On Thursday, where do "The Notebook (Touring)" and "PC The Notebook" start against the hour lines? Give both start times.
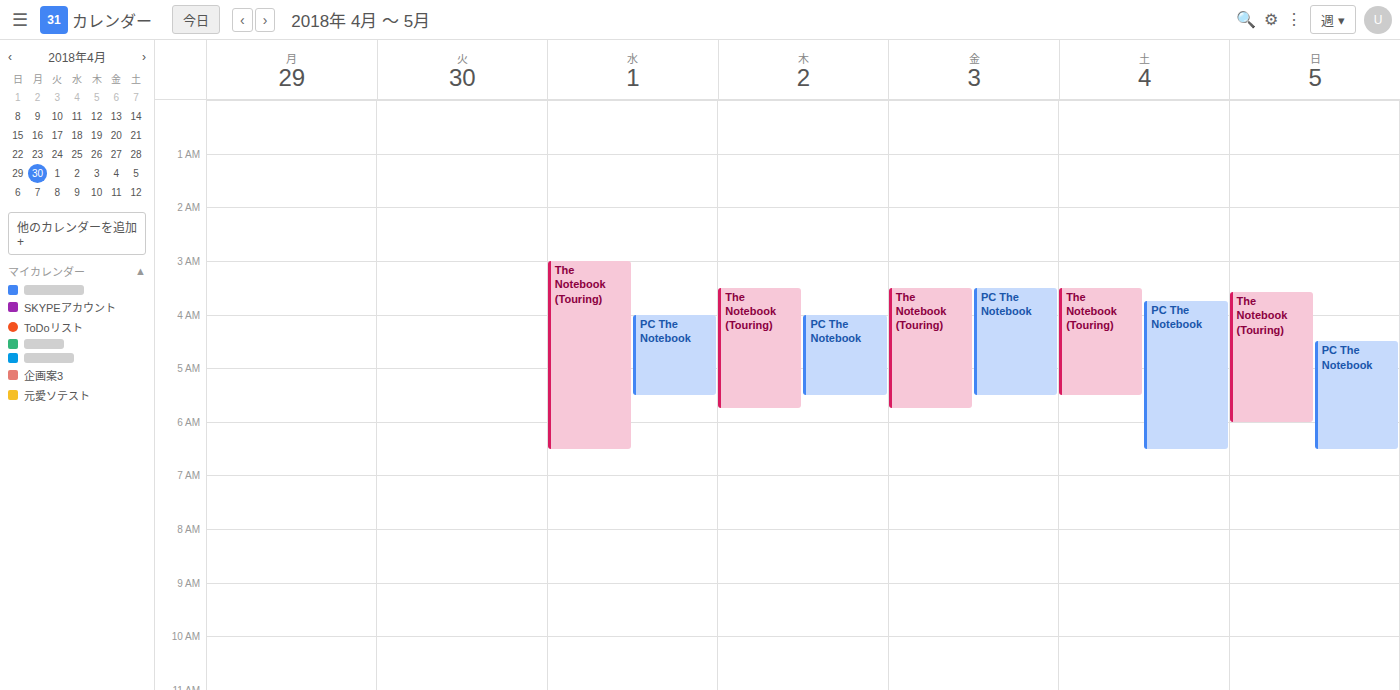
"The Notebook (Touring)": 3:30 AM, halfway between the 3 AM and 4 AM lines. "PC The Notebook": 4:00 AM, exactly on the 4 AM line.